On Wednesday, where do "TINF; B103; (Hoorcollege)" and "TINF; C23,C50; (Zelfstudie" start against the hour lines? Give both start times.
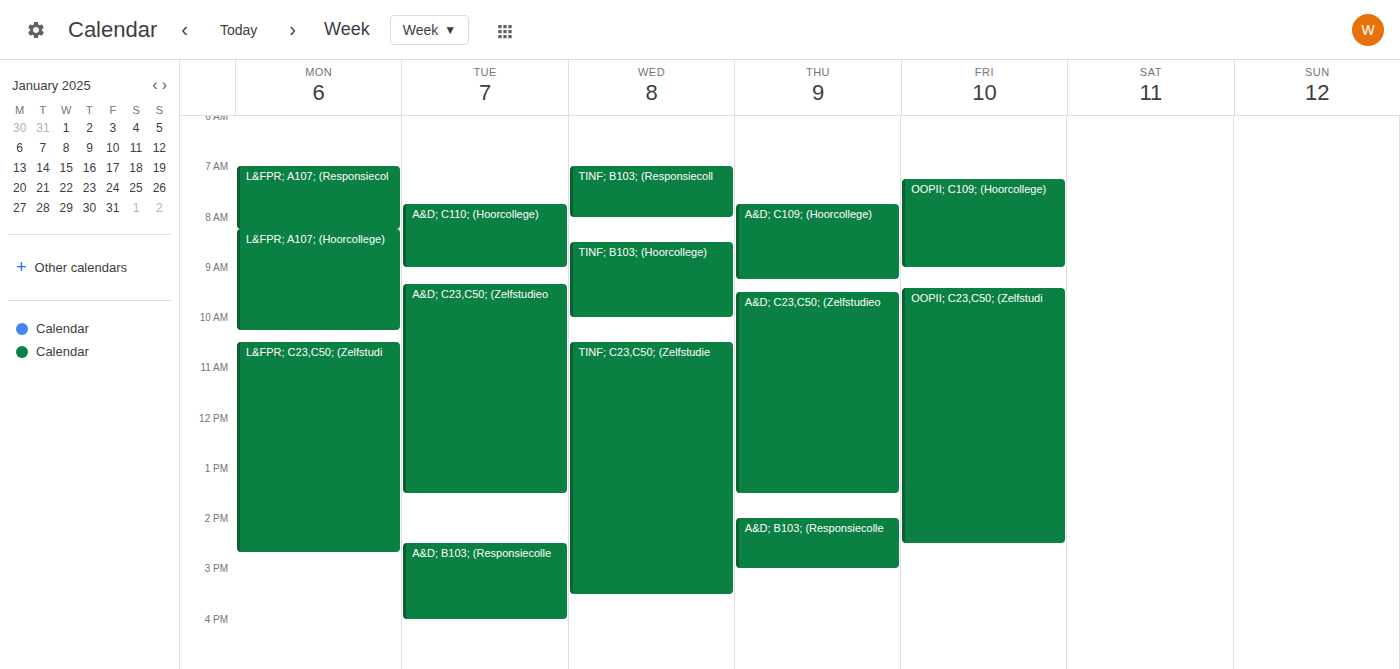
"TINF; B103; (Hoorcollege)": 8:30 AM, halfway between the 8 AM and 9 AM lines. "TINF; C23,C50; (Zelfstudie": 10:30 AM, halfway between the 10 AM and 11 AM lines.